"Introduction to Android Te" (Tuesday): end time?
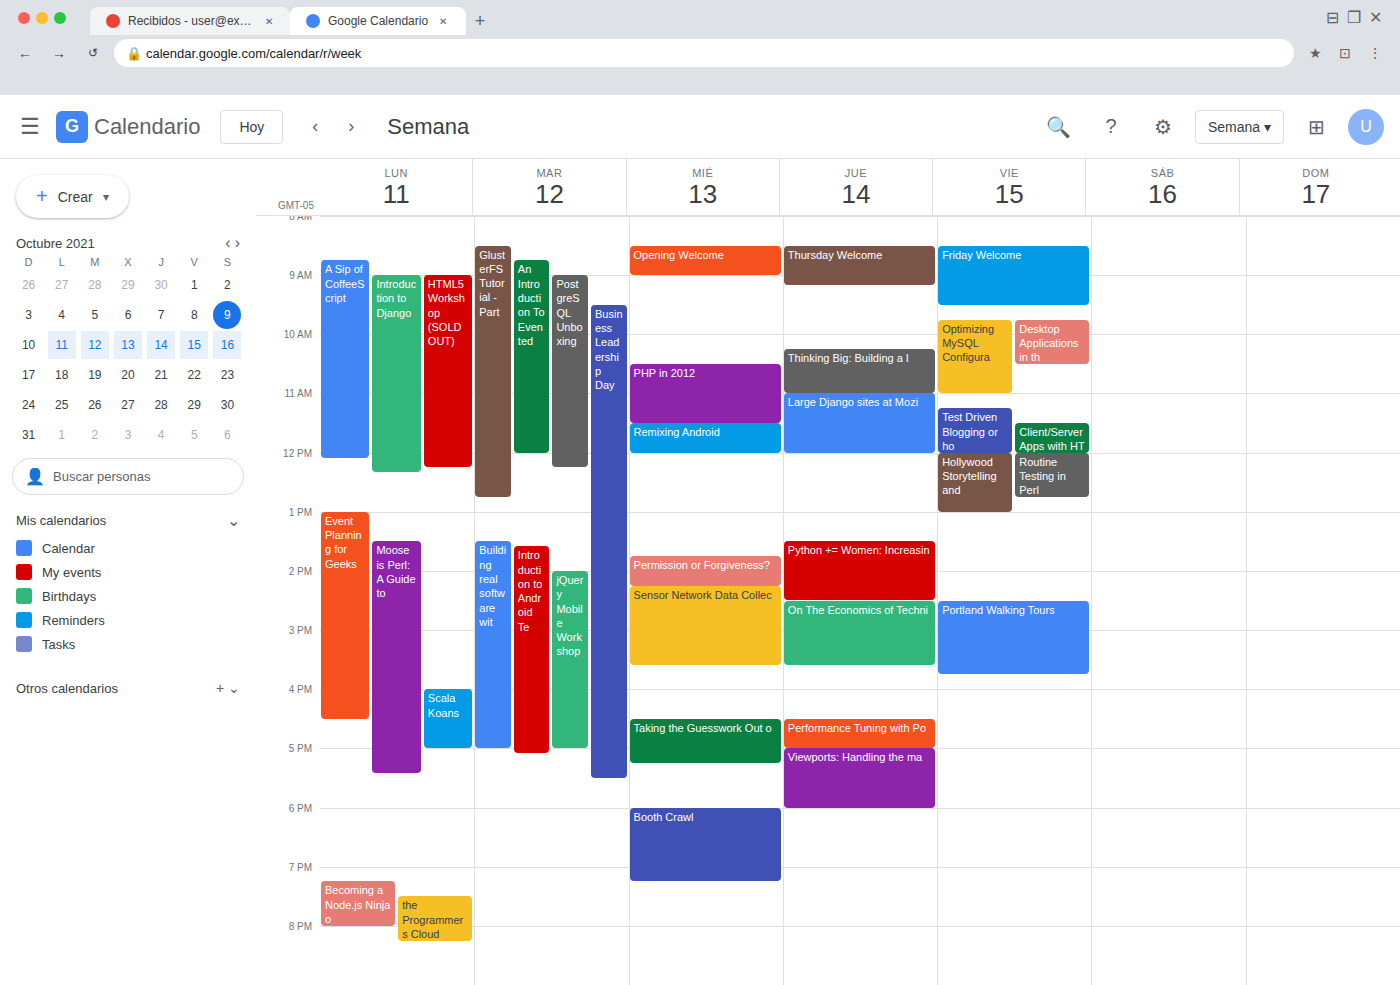
17:05